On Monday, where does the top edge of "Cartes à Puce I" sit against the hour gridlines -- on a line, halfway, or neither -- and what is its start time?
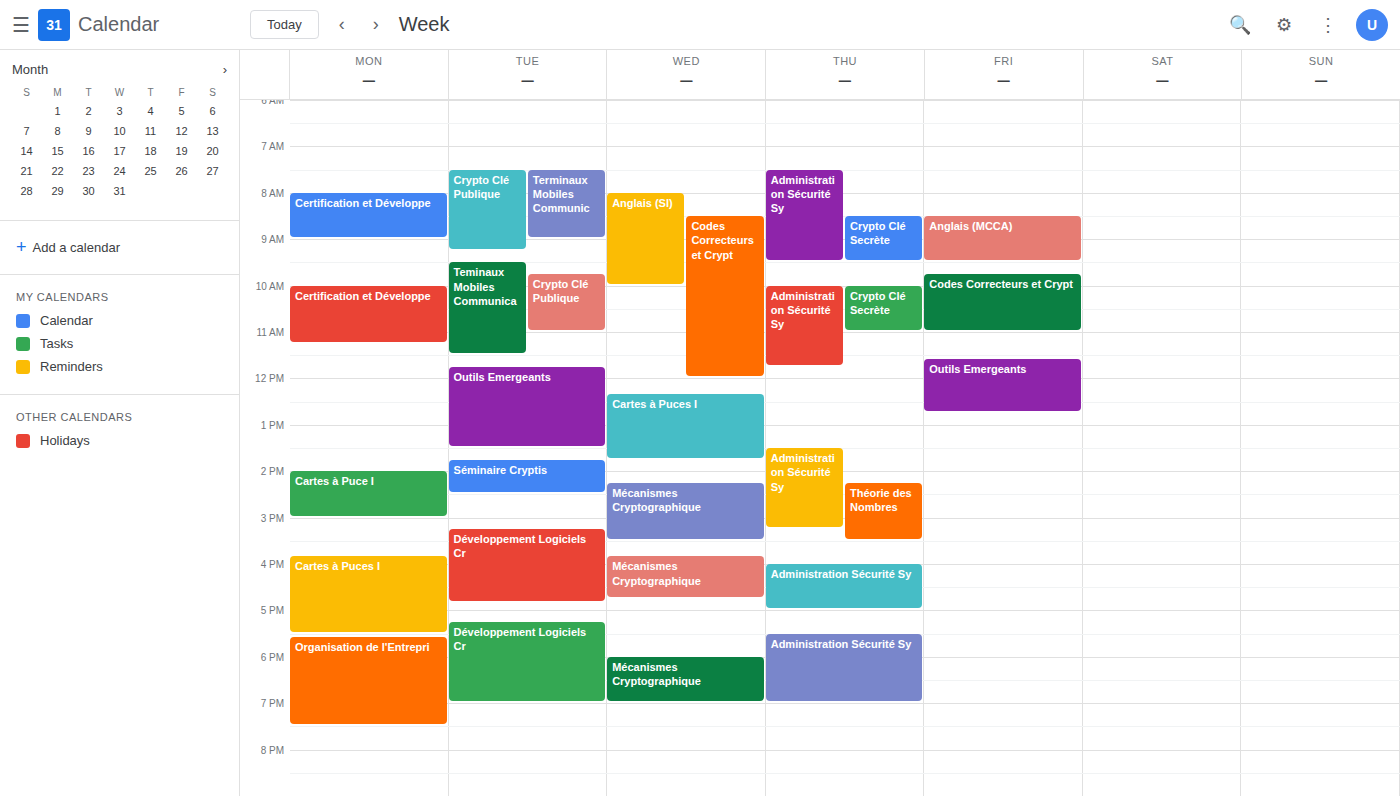
2:00 PM -- exactly on the 2 PM line.